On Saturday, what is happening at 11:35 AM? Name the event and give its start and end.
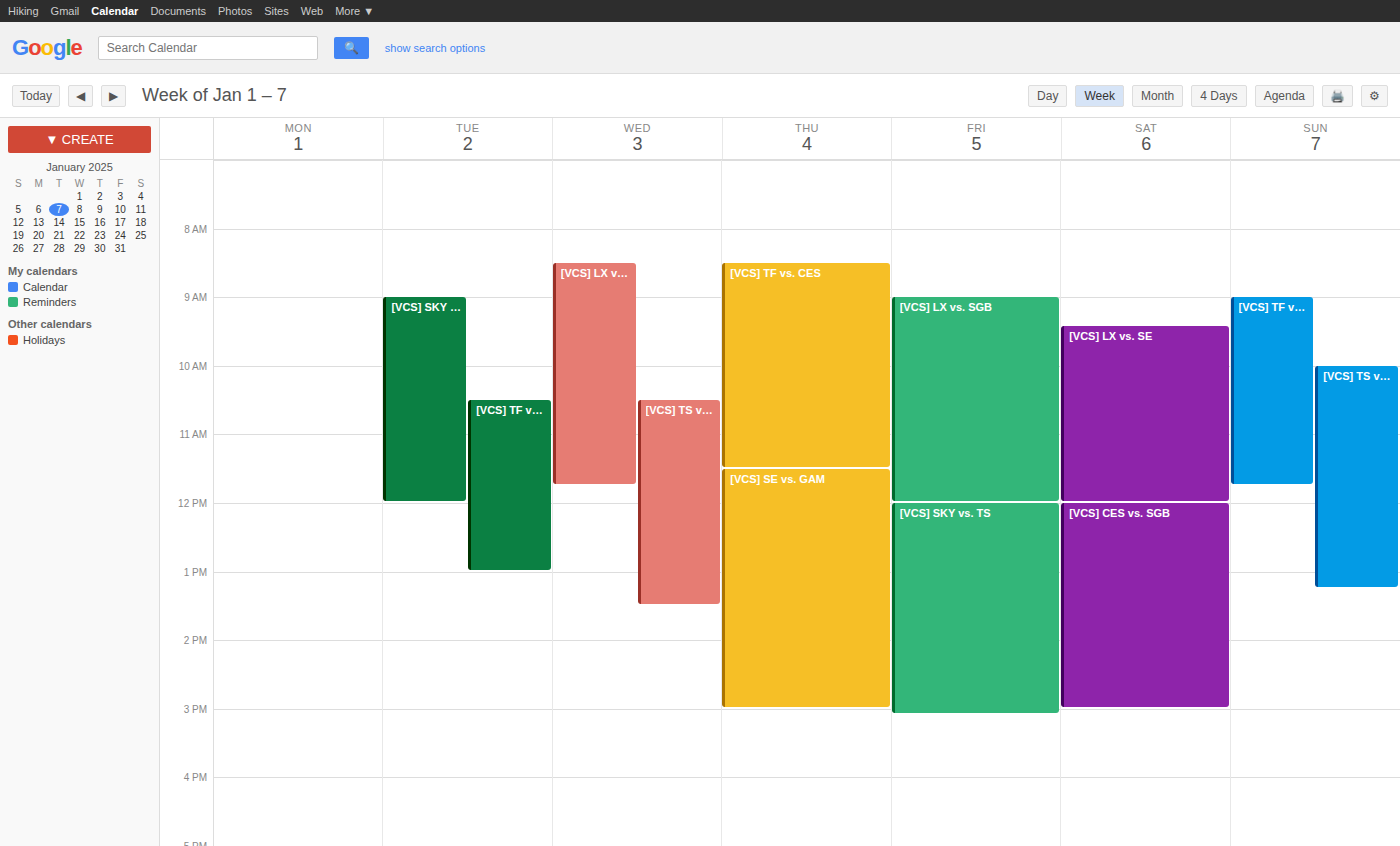
"[VCS] LX vs. SE", 9:25 AM to 12:00 PM